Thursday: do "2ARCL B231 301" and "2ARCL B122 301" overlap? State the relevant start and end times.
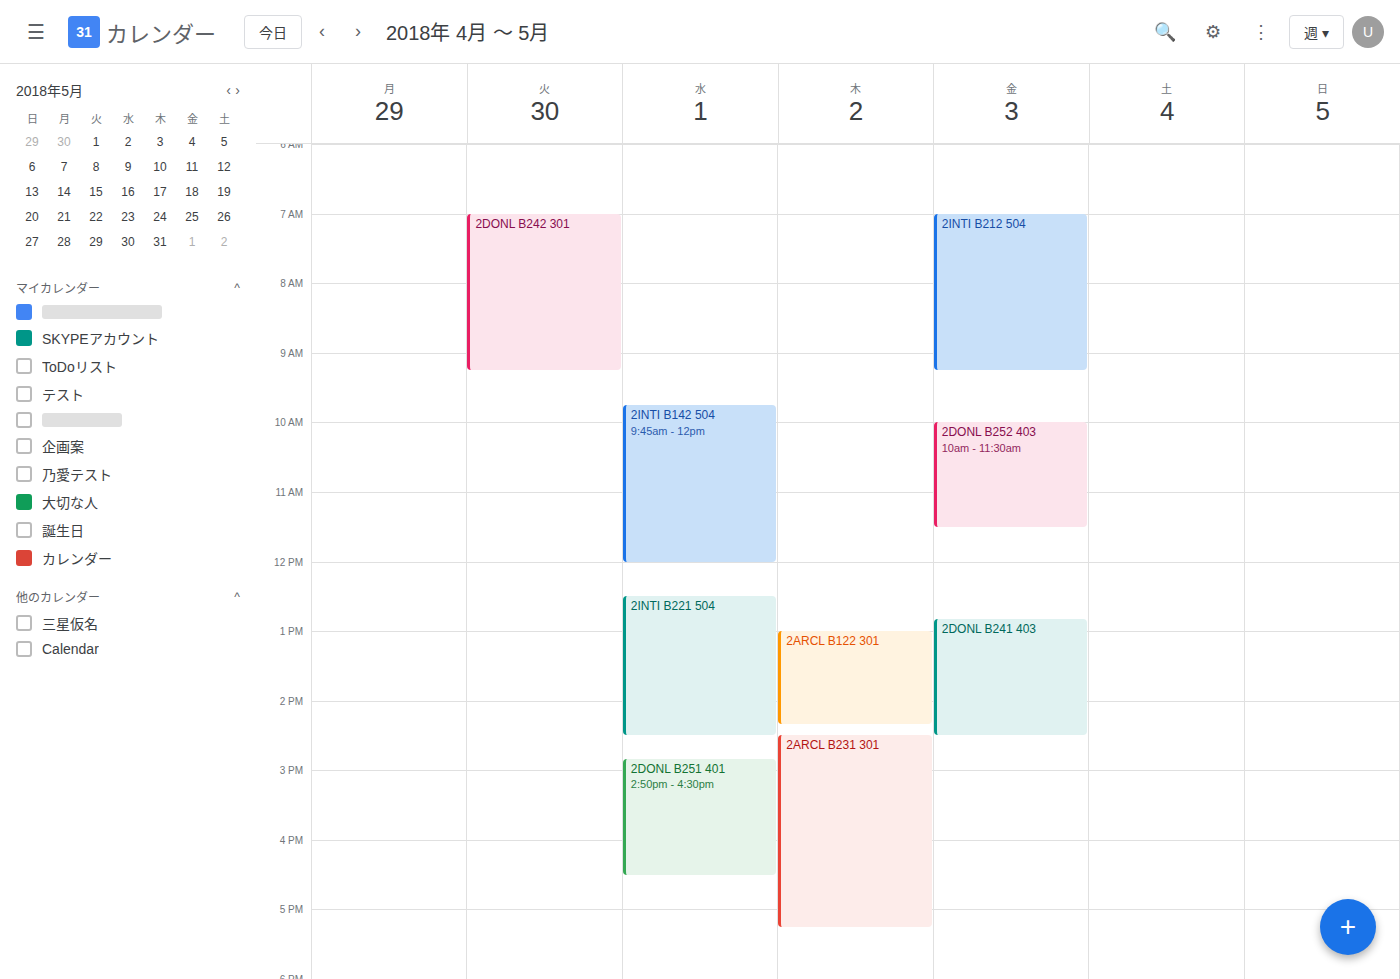
"2ARCL B122 301" ends at 2:20 PM and "2ARCL B231 301" starts at 2:30 PM -- no overlap.